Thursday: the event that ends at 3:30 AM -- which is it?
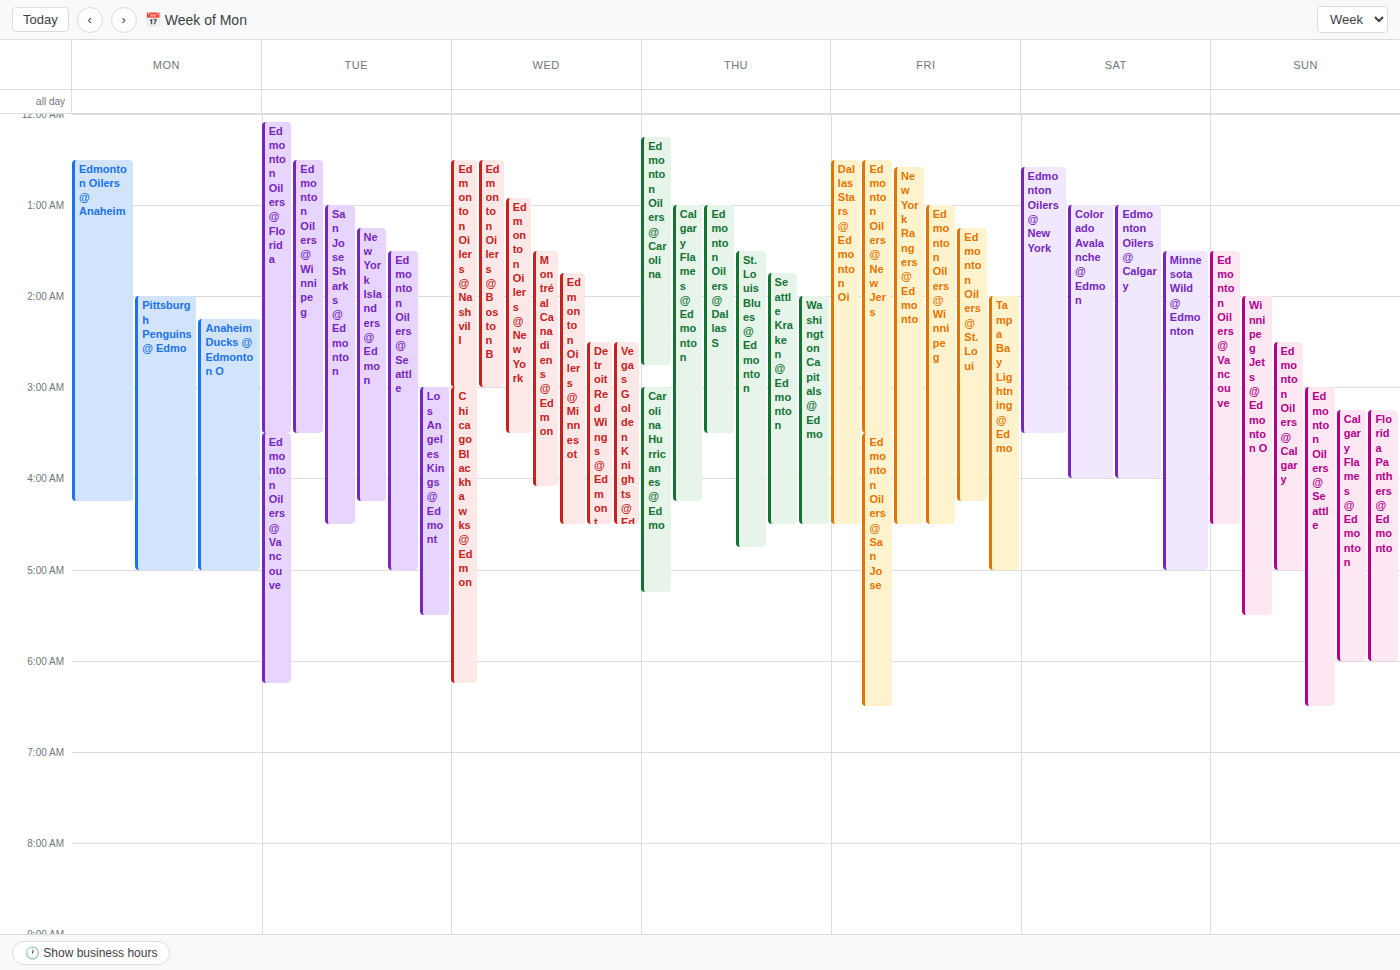
"Edmonton Oilers @ Dallas S"